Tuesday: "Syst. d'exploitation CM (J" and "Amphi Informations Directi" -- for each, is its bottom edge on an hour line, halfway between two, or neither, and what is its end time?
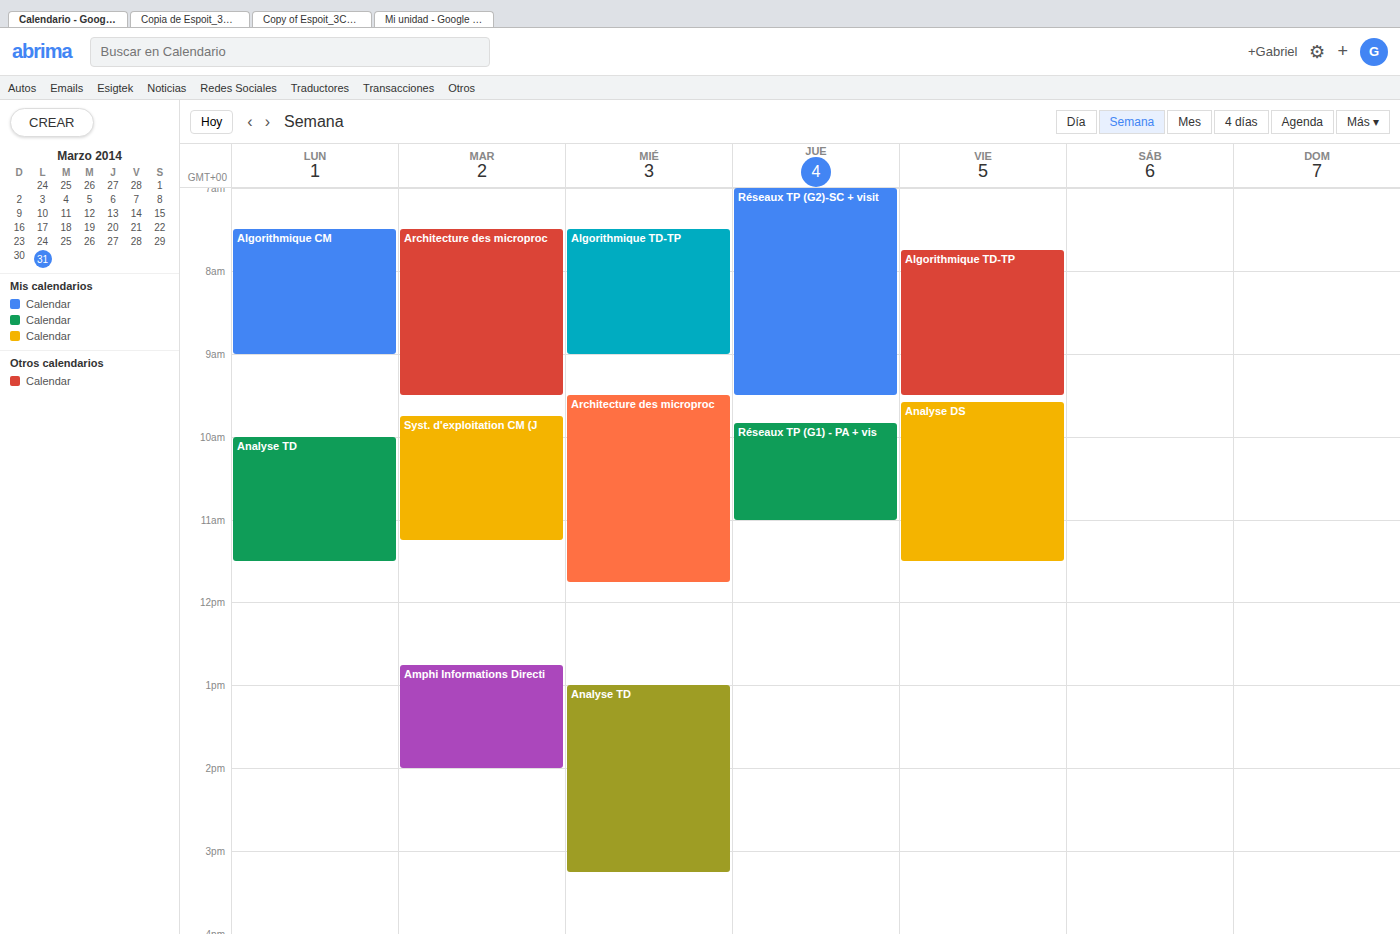
"Syst. d'exploitation CM (J": 11:15 AM, neither: a quarter of the way from the 11 AM line to the 12 PM line. "Amphi Informations Directi": 2:00 PM, exactly on the 2 PM line.